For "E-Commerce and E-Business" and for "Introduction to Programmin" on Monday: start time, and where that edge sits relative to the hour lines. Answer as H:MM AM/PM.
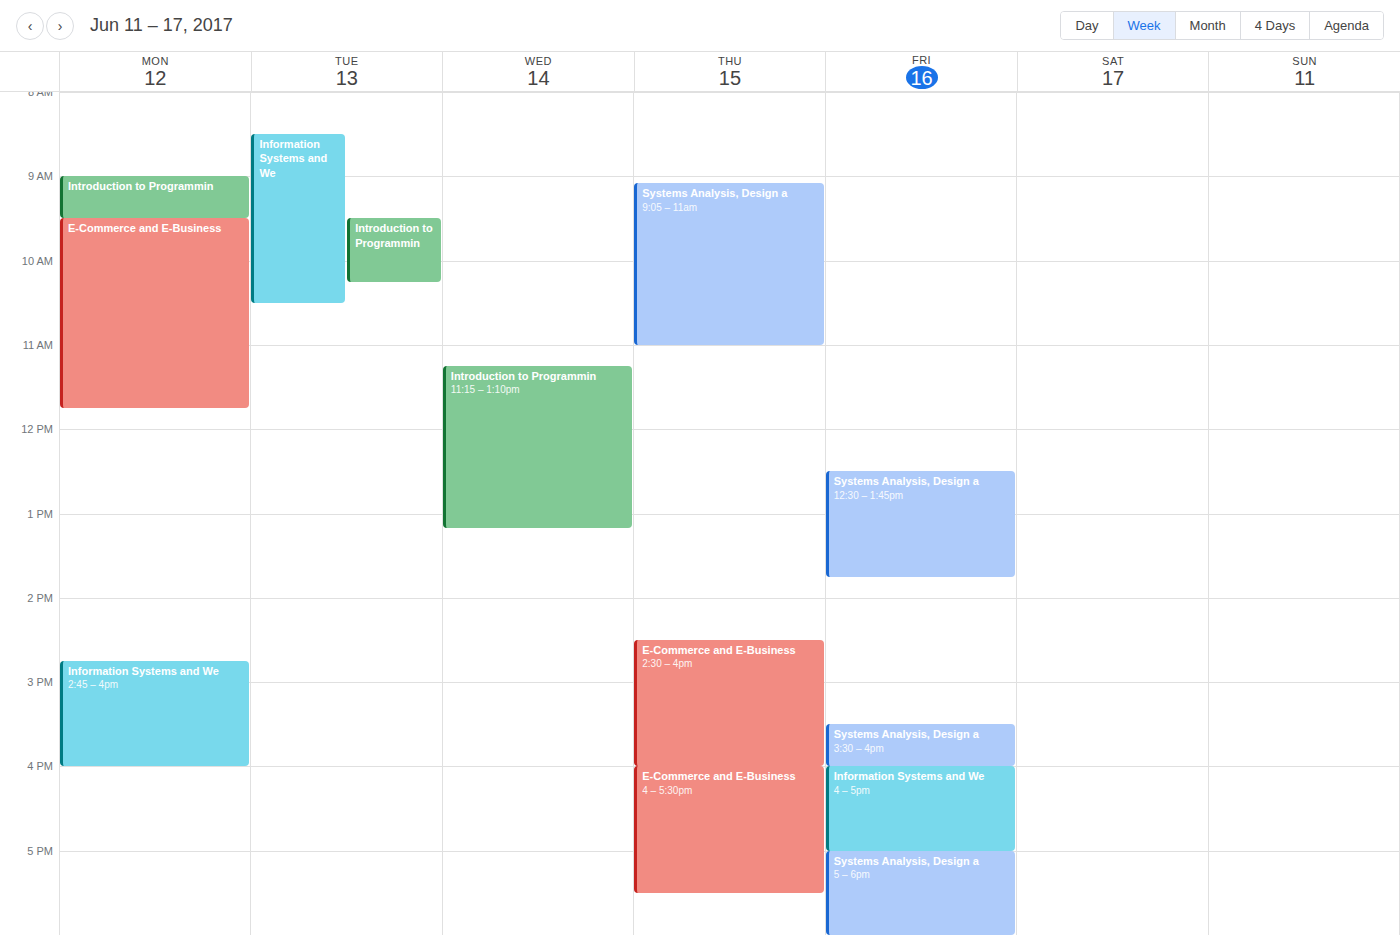
"E-Commerce and E-Business": 9:30 AM, halfway between the 9 AM and 10 AM lines. "Introduction to Programmin": 9:00 AM, exactly on the 9 AM line.